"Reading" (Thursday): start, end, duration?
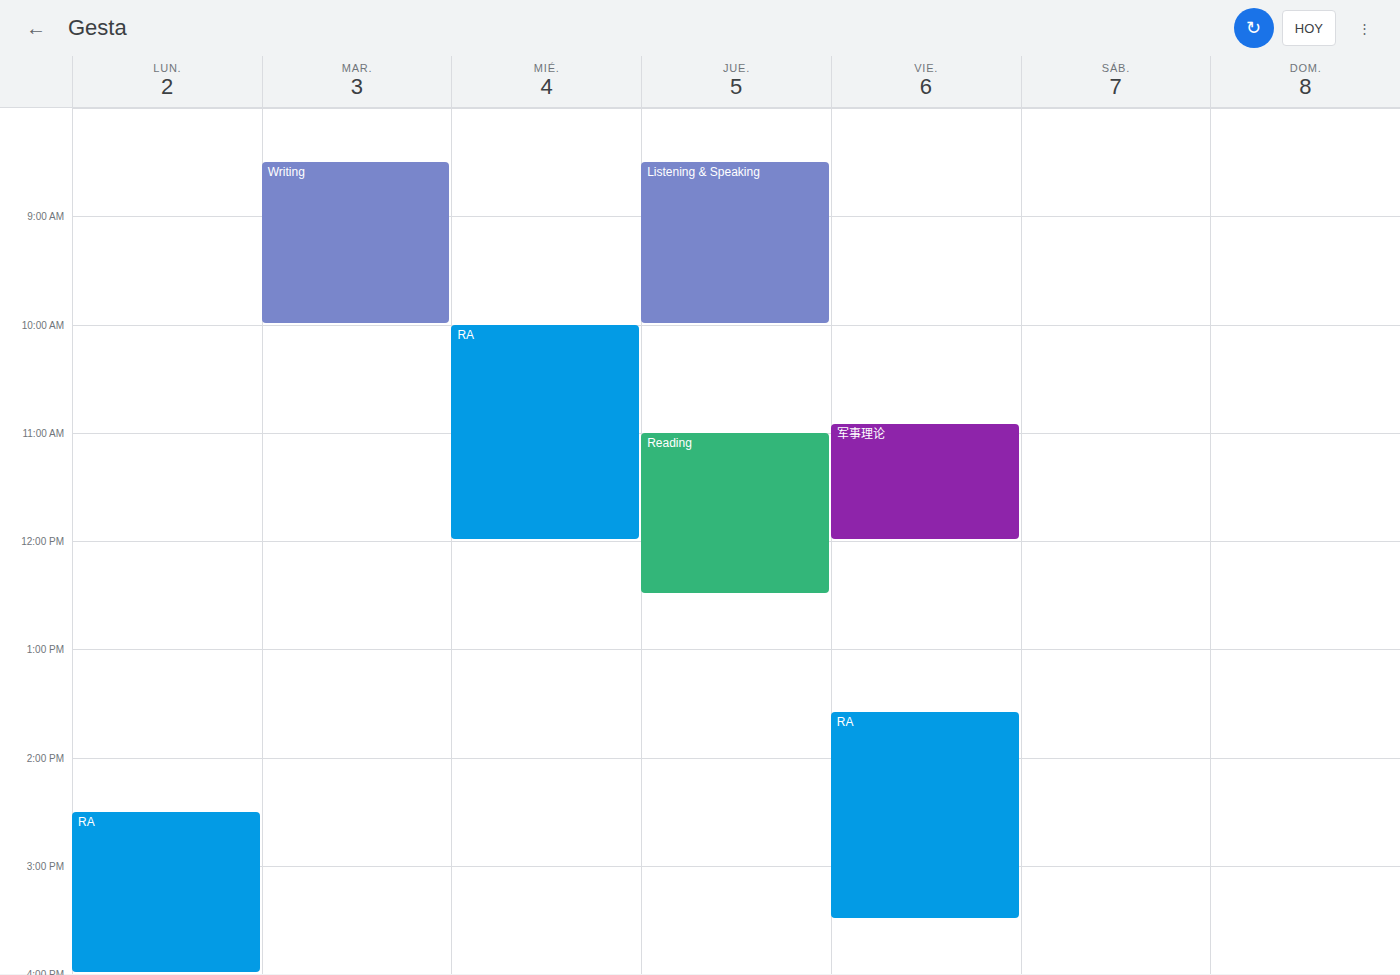
11:00 AM to 12:30 PM, 1 hour 30 minutes